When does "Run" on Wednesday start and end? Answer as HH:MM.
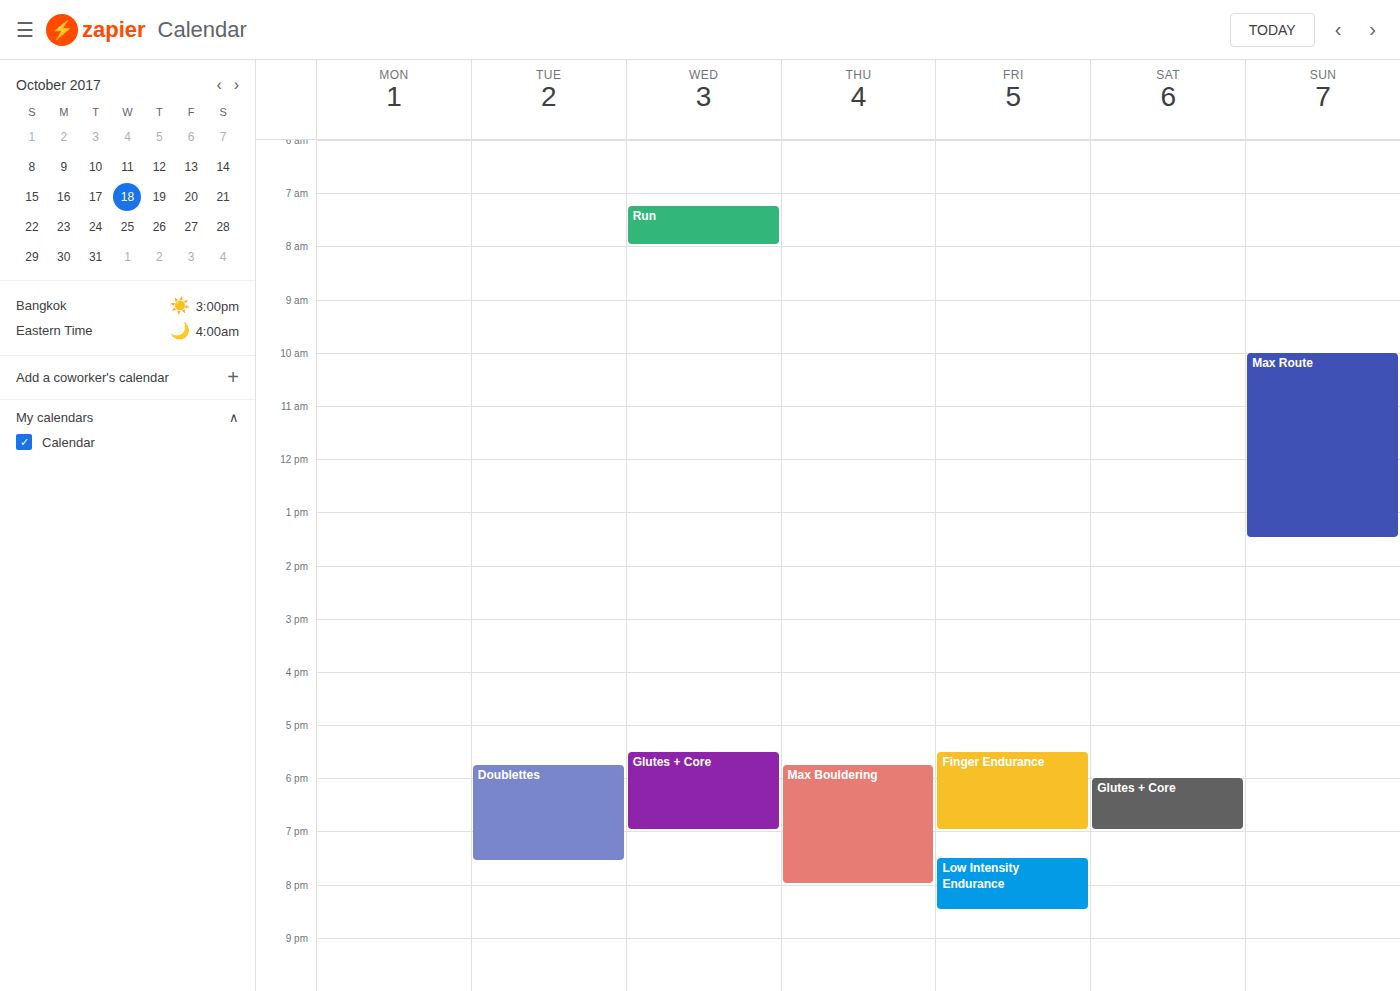
07:15 to 08:00